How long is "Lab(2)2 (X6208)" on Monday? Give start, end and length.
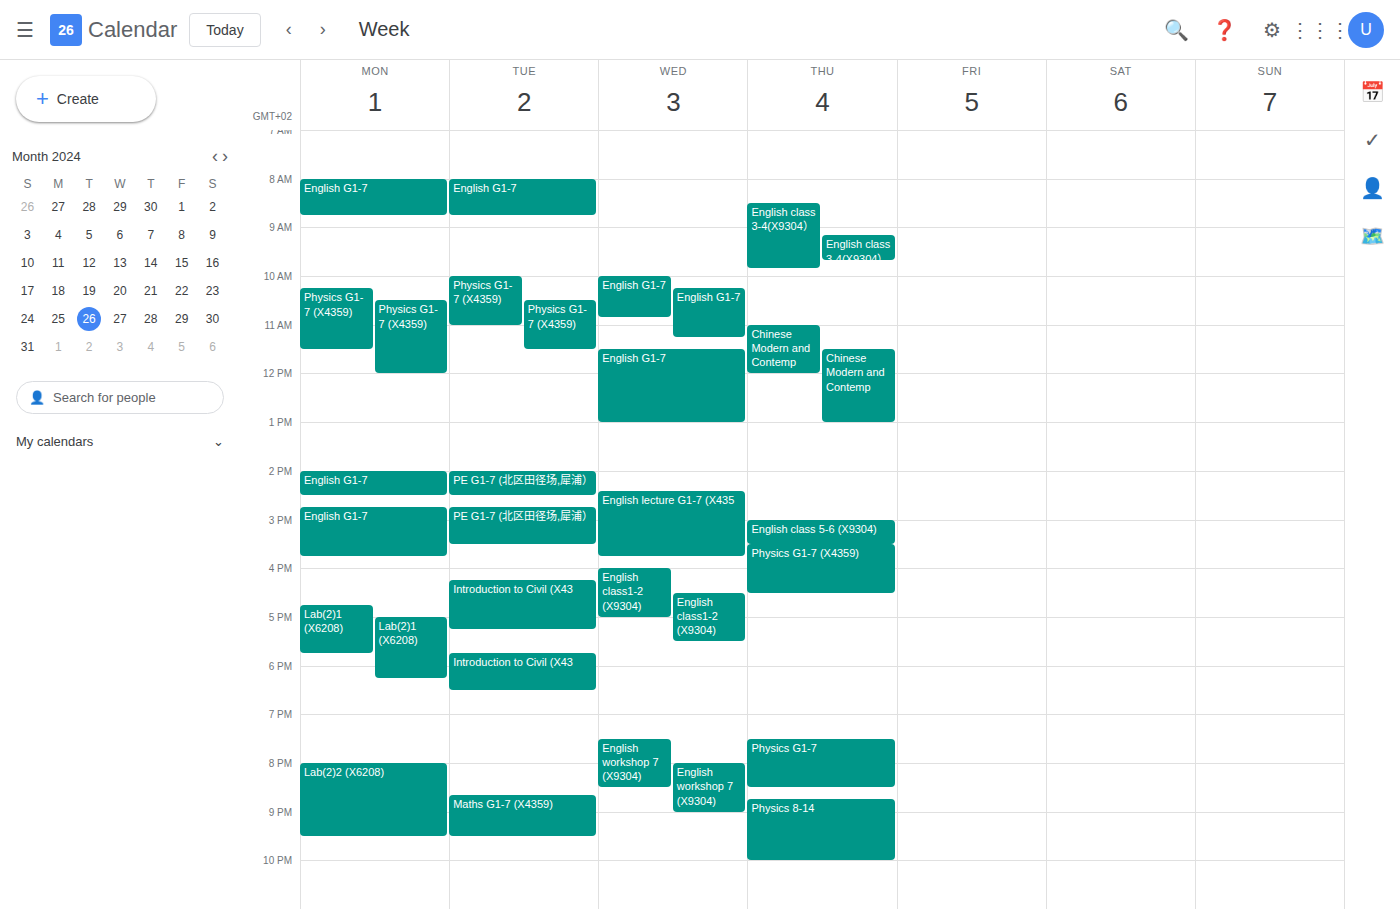
8:00 PM to 9:30 PM, 1 hour 30 minutes